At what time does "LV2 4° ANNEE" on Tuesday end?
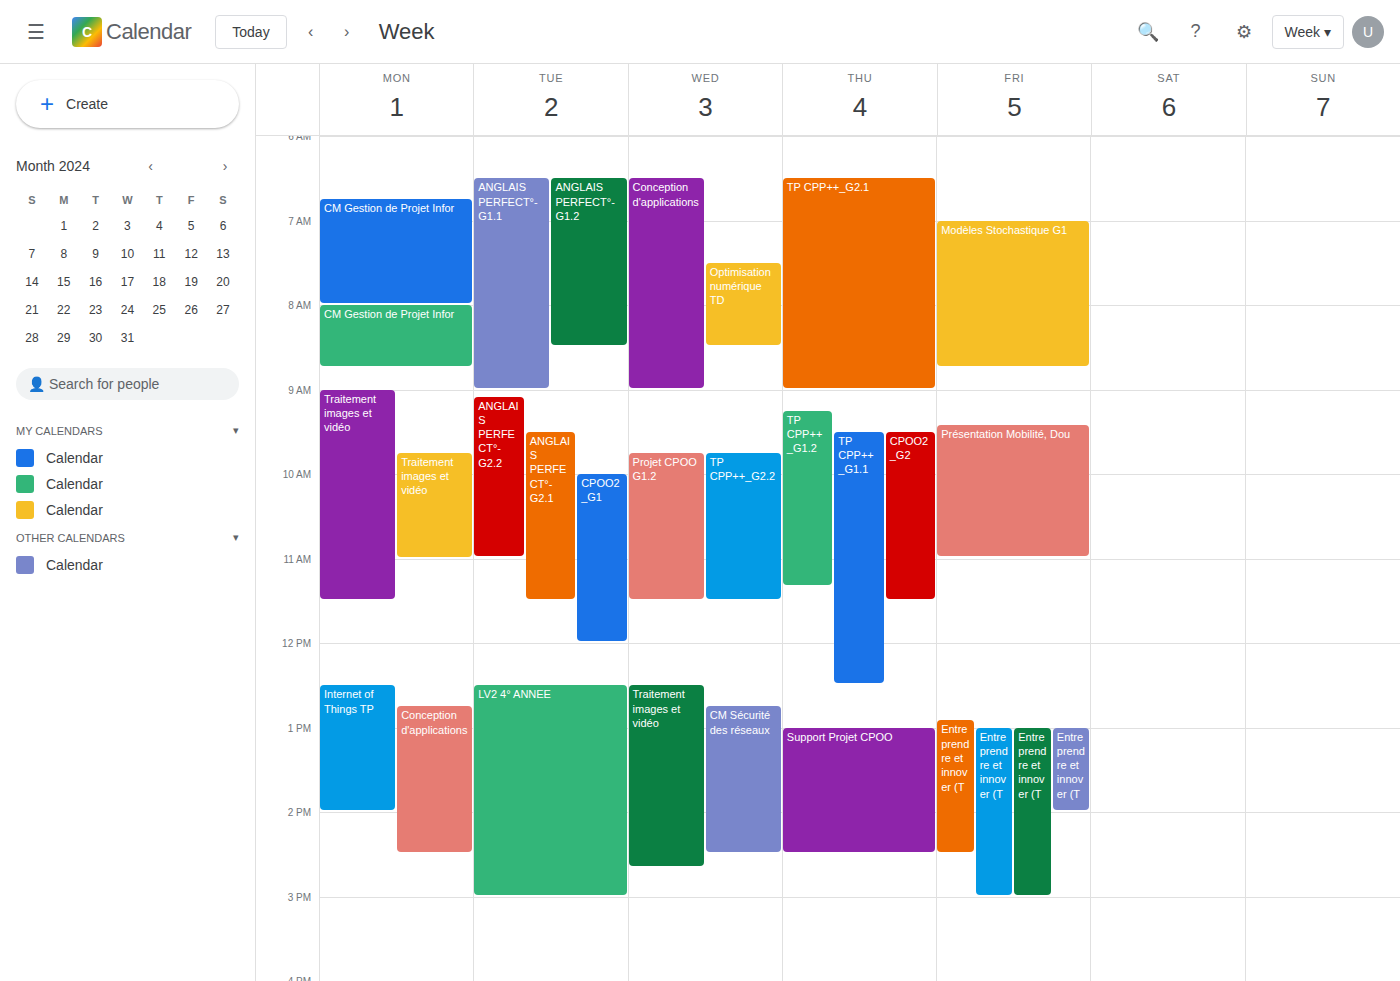
15:00